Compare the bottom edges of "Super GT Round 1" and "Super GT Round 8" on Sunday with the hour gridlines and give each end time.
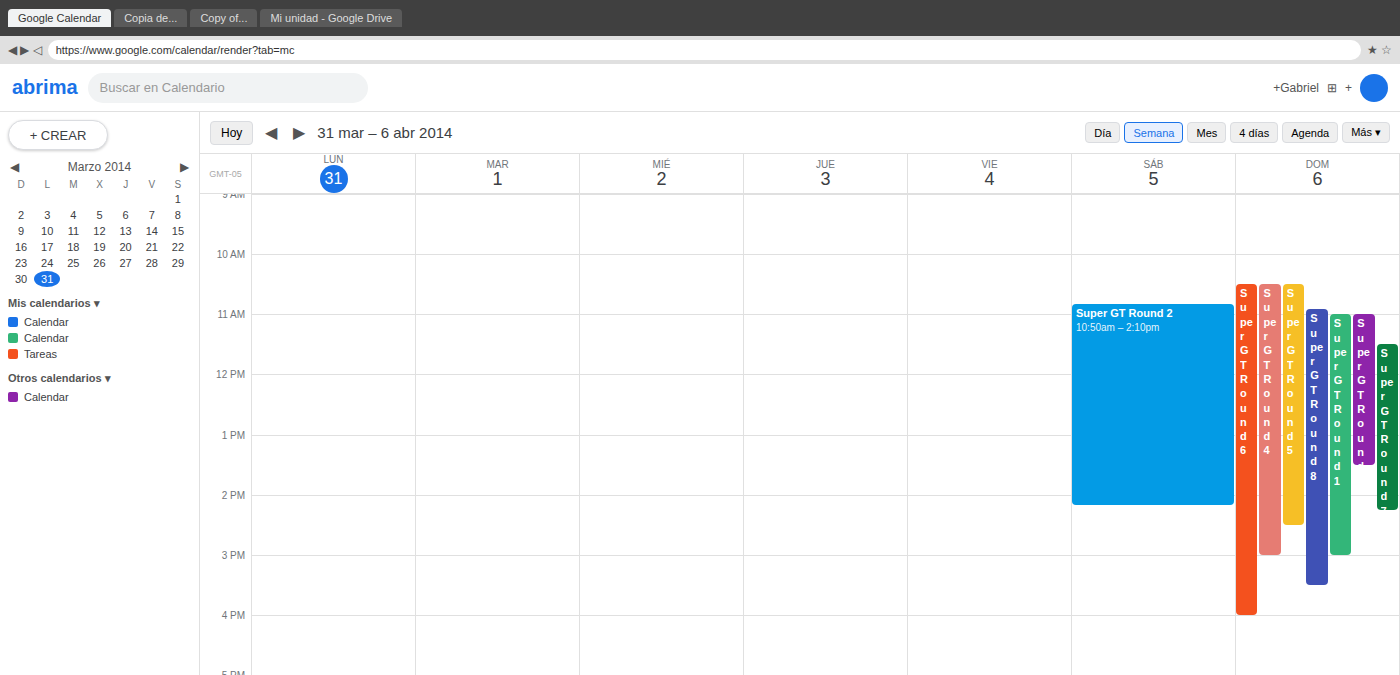
"Super GT Round 1": 3:00 PM, exactly on the 3 PM line. "Super GT Round 8": 3:30 PM, halfway between the 3 PM and 4 PM lines.